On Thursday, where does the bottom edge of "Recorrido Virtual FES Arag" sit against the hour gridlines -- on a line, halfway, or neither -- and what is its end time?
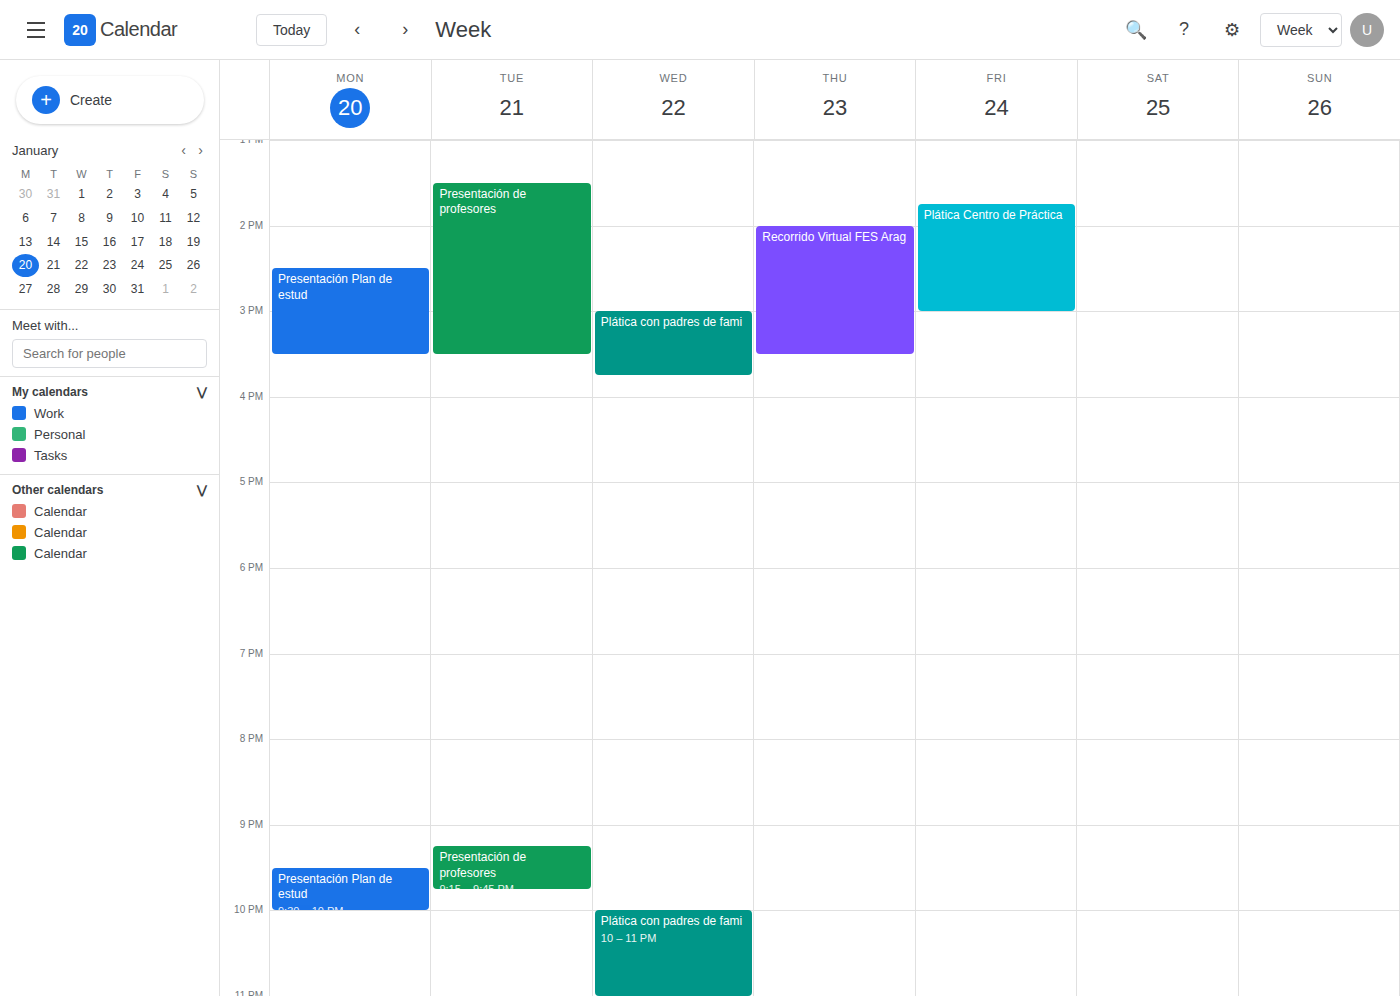
3:30 PM -- halfway between the 3 PM and 4 PM lines.